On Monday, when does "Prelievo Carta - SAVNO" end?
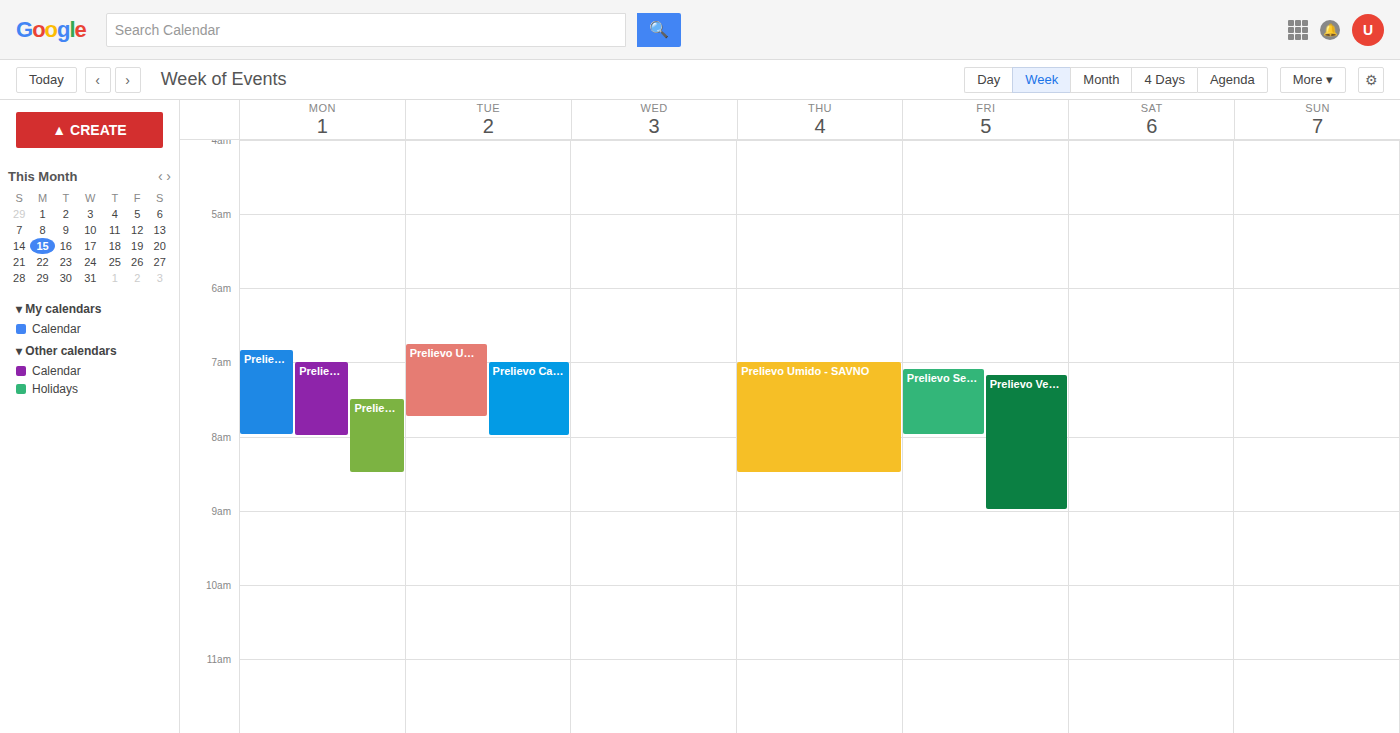
08:00